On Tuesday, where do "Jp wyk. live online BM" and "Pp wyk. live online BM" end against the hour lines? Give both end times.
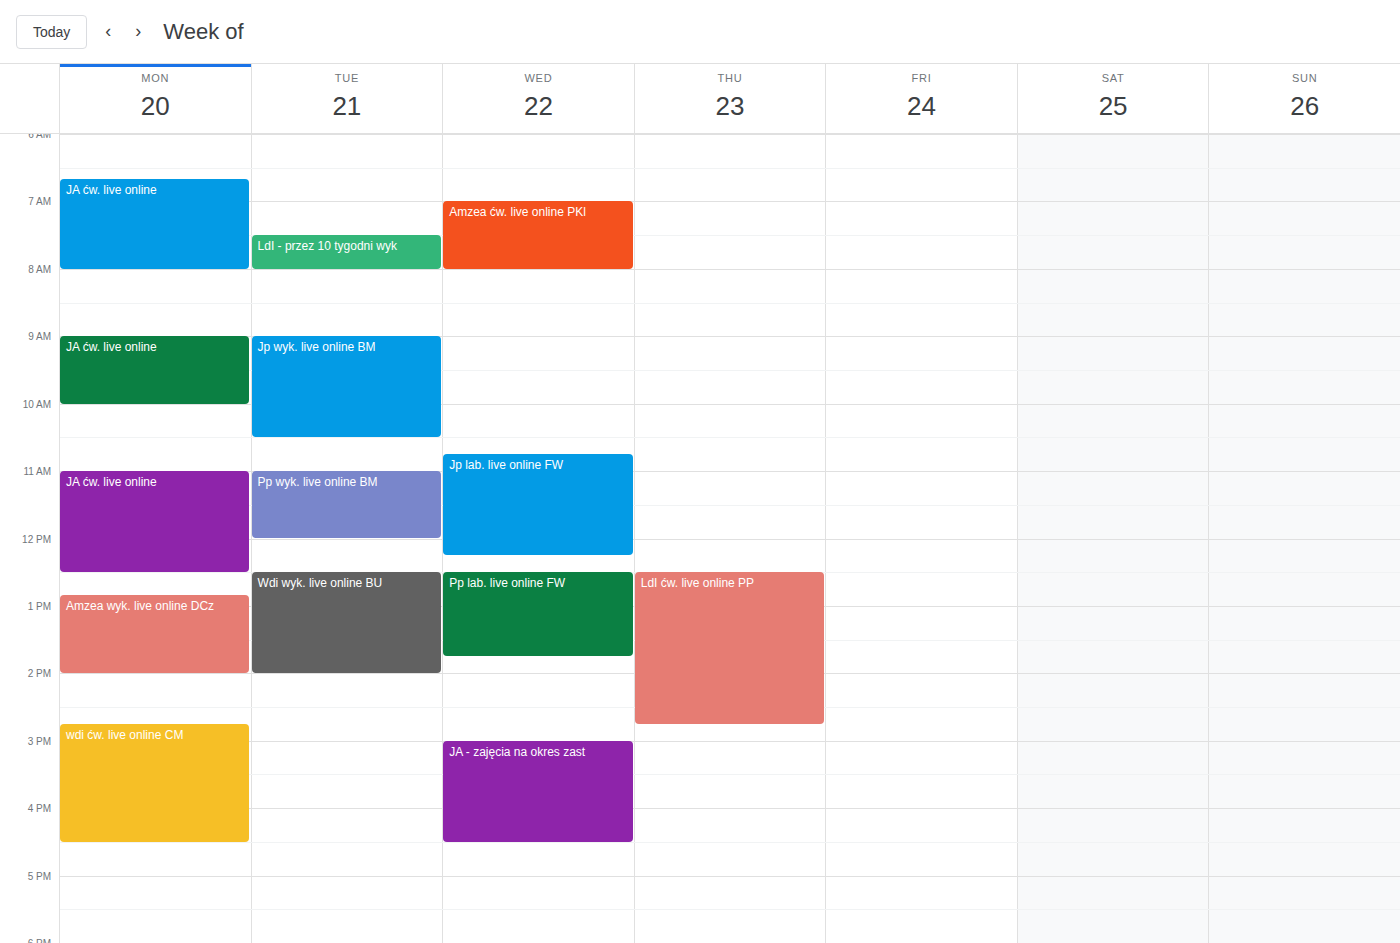
"Jp wyk. live online BM": 10:30 AM, halfway between the 10 AM and 11 AM lines. "Pp wyk. live online BM": 12:00 PM, exactly on the 12 PM line.